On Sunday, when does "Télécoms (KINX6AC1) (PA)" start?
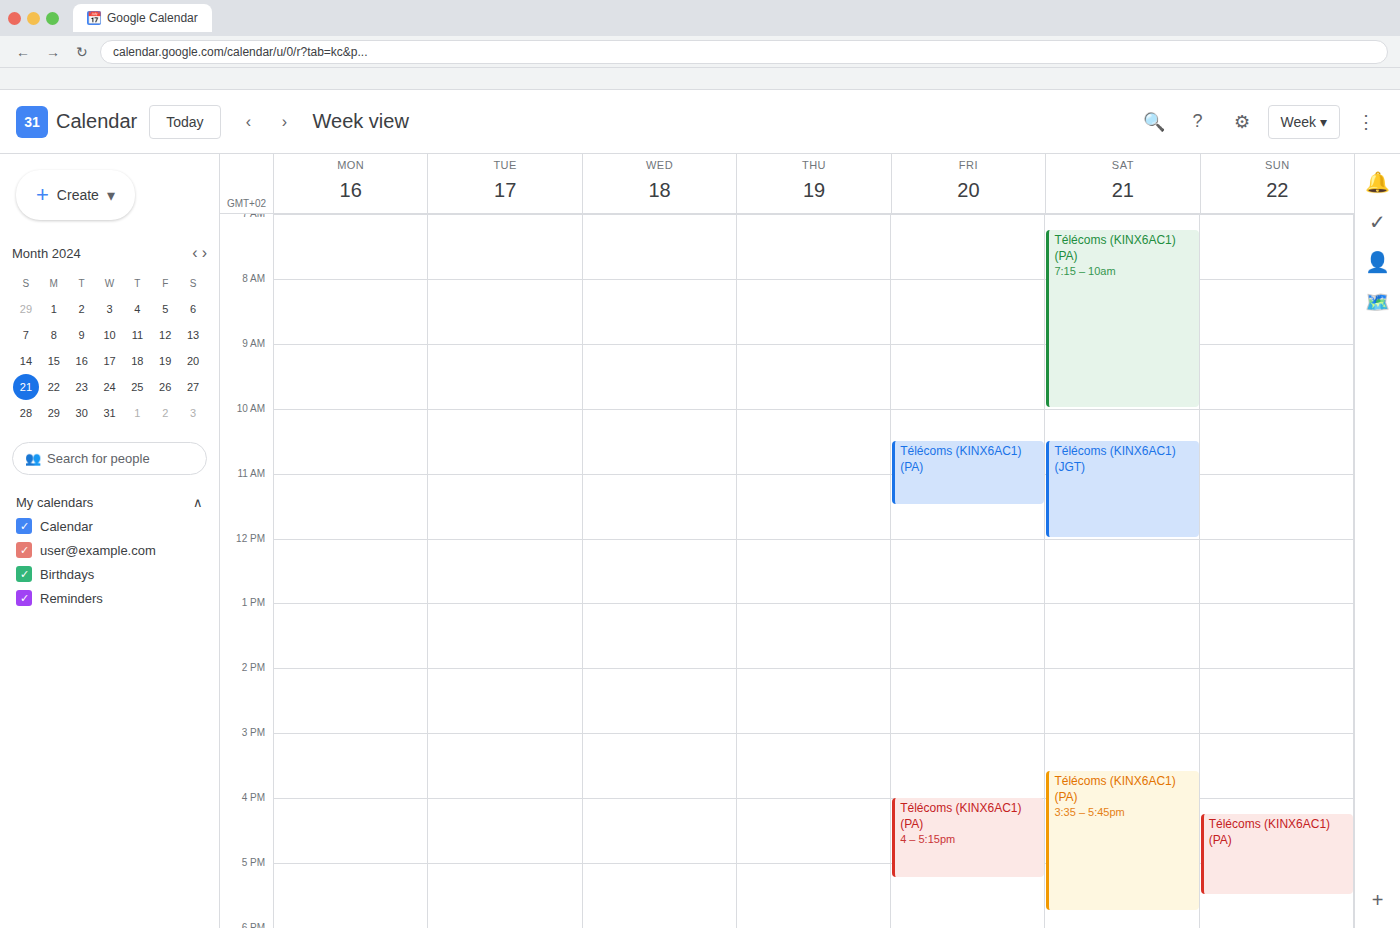
16:15